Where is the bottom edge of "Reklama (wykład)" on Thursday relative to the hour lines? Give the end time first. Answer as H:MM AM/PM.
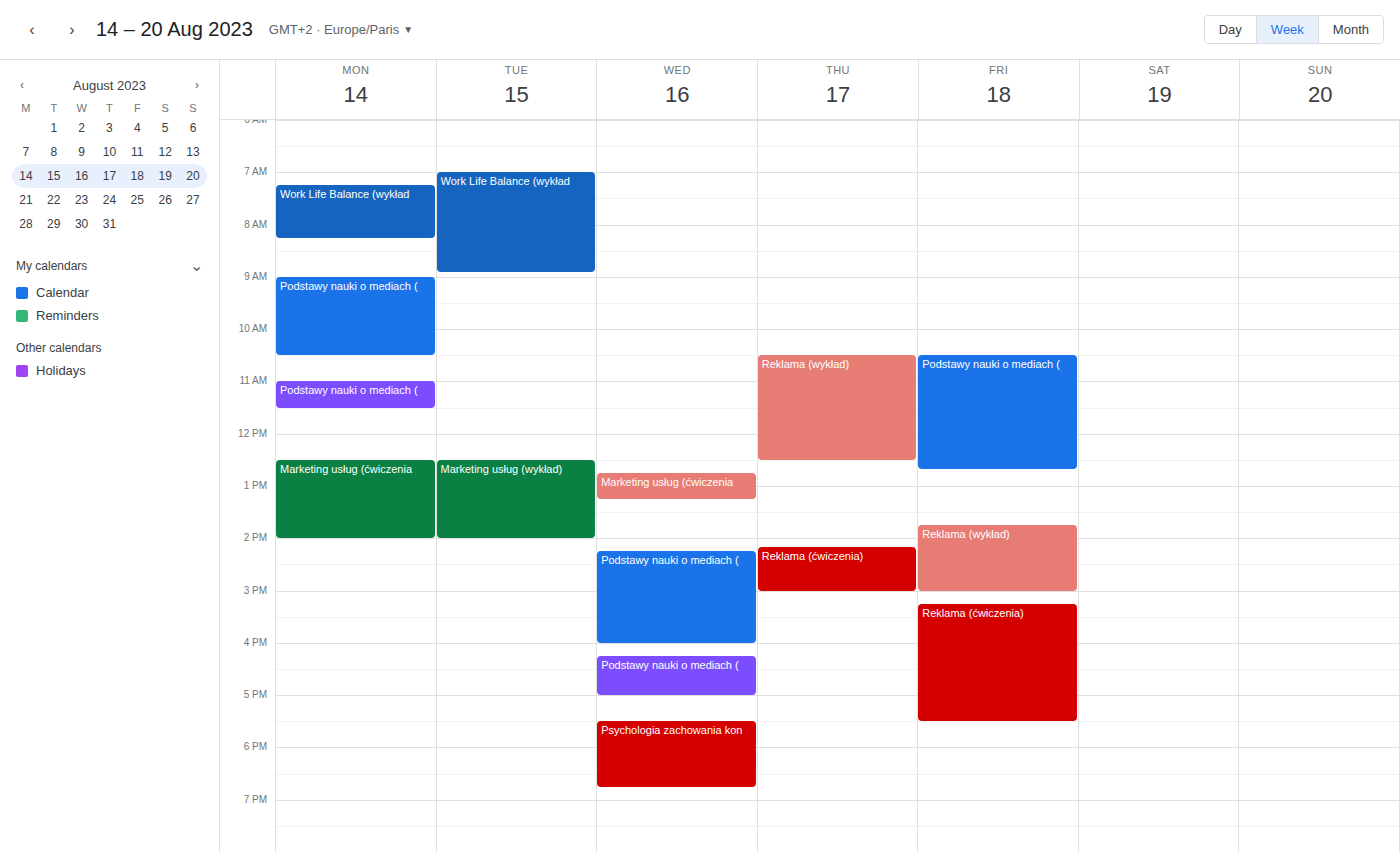
12:30 PM -- halfway between the 12 PM and 1 PM lines.